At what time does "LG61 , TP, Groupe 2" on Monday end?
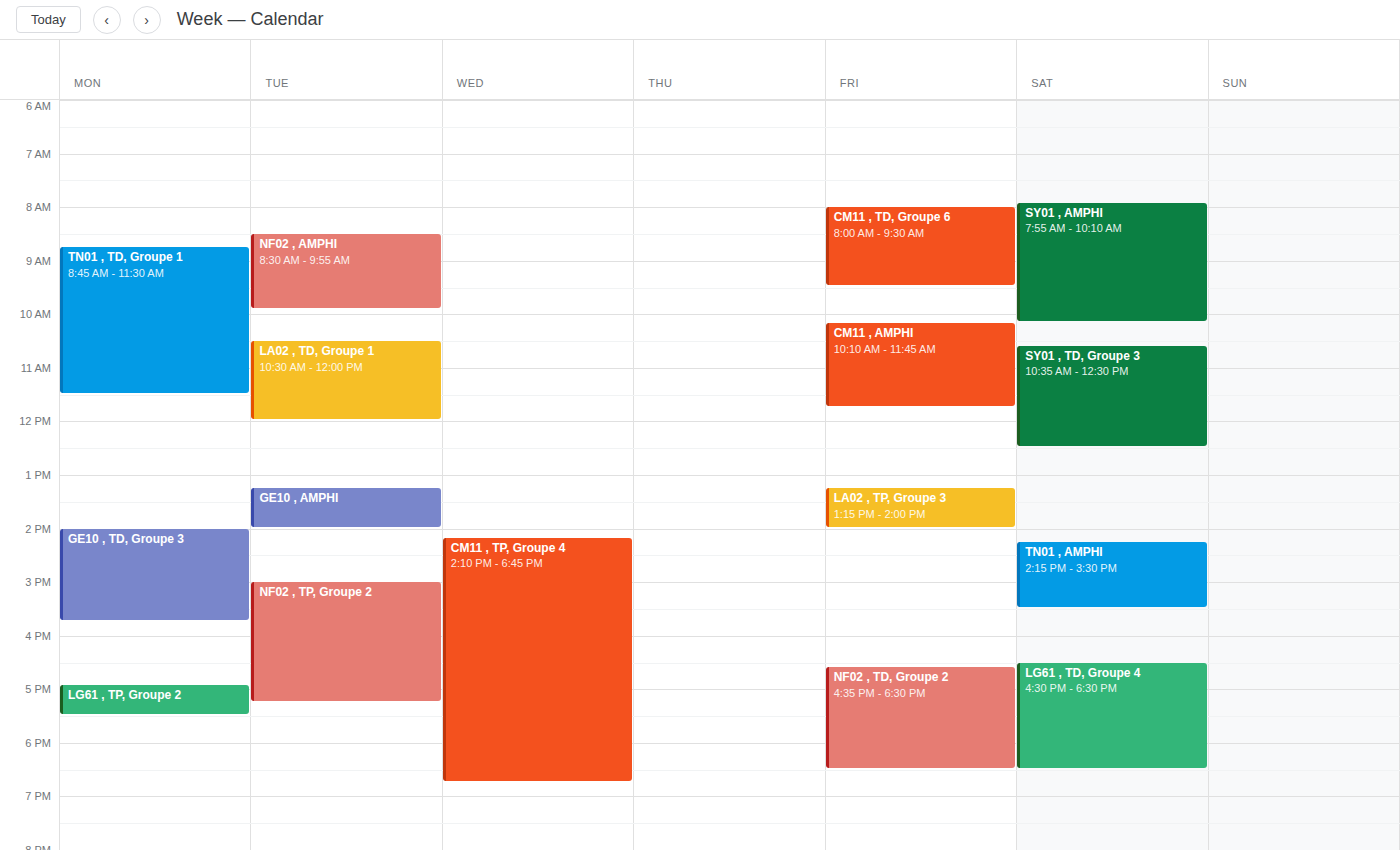
5:30 PM